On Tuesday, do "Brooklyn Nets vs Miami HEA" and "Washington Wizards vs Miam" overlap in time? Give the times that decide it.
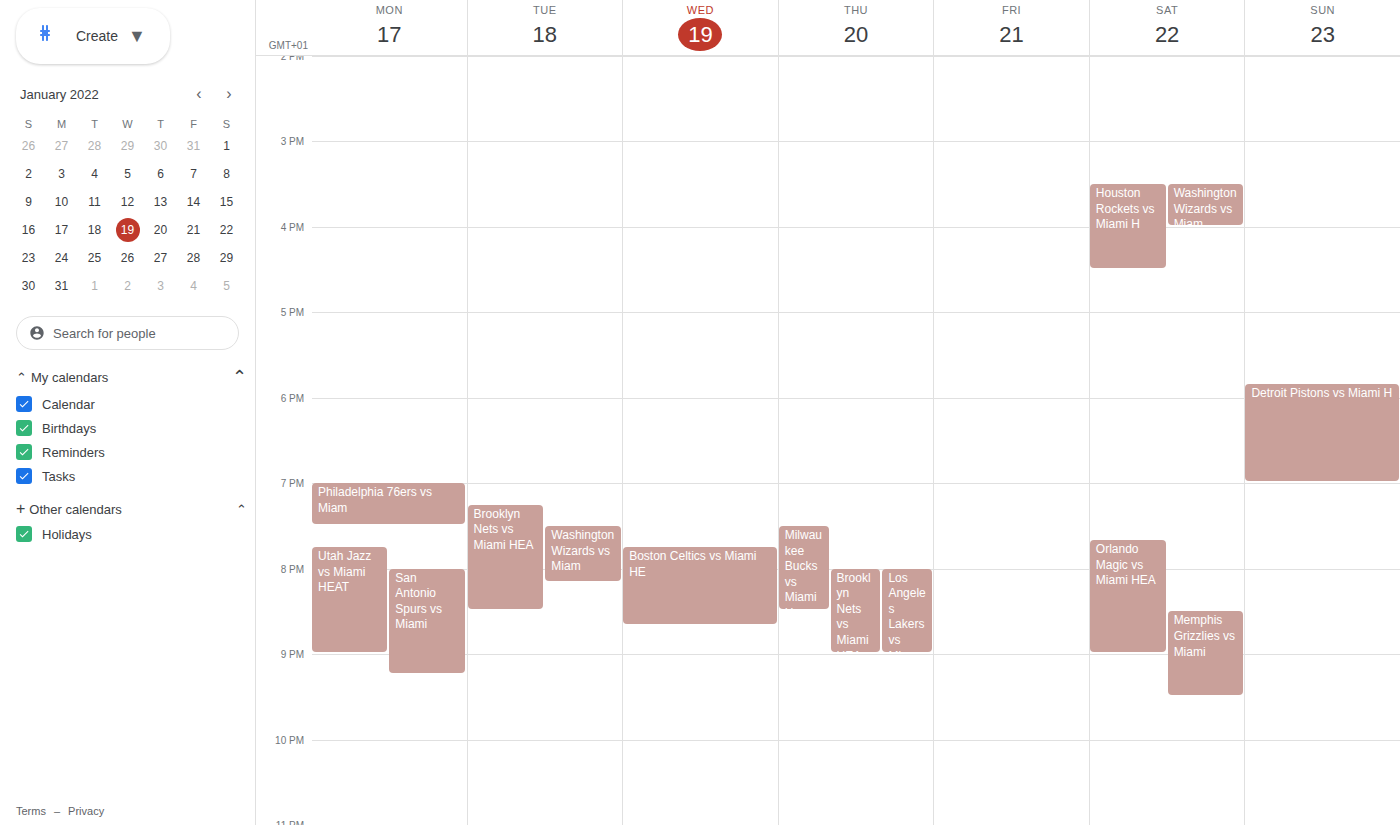
"Washington Wizards vs Miam" runs 7:30 PM to 8:10 PM, inside "Brooklyn Nets vs Miami HEA" -- they overlap.